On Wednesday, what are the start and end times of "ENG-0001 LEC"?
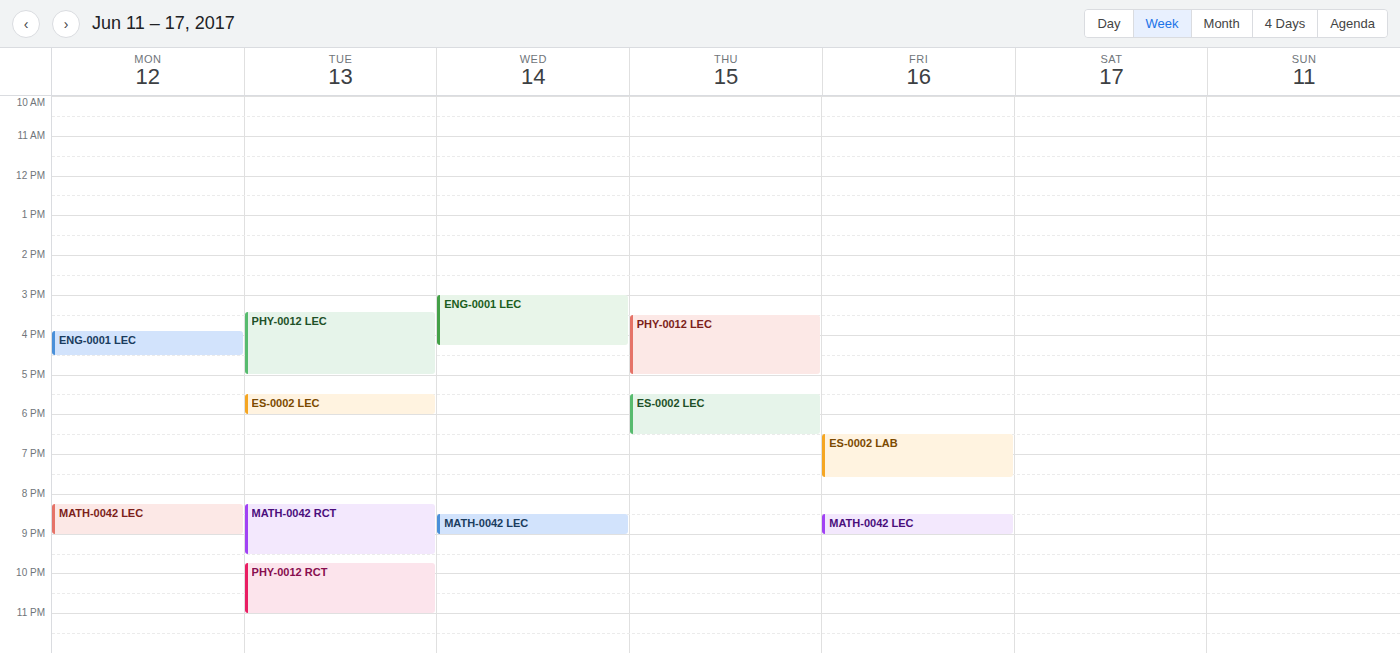
3:00 PM to 4:15 PM